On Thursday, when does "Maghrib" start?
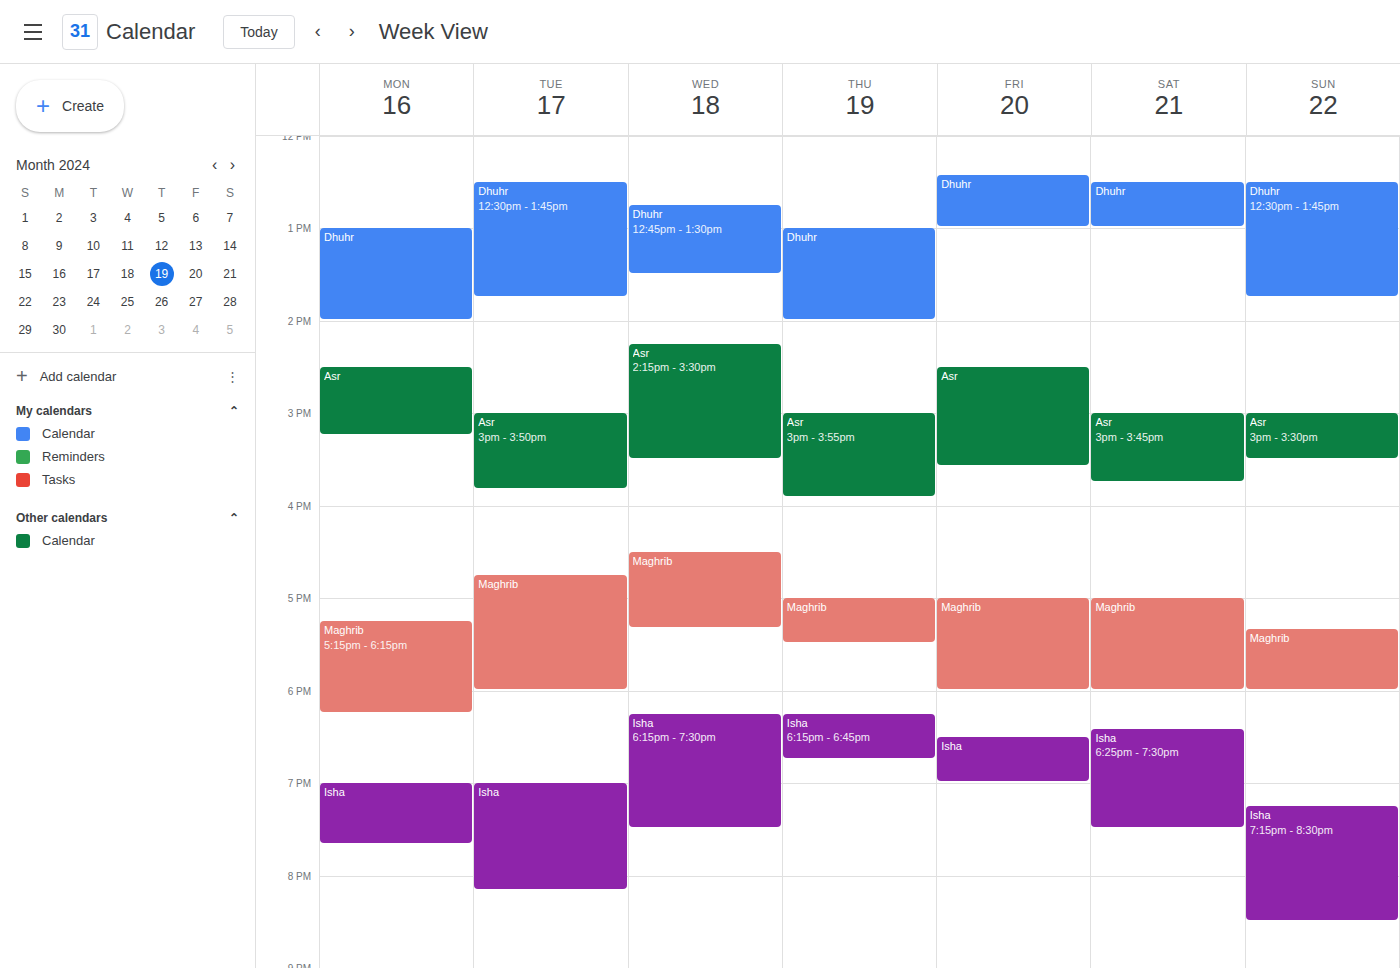
5:00 PM